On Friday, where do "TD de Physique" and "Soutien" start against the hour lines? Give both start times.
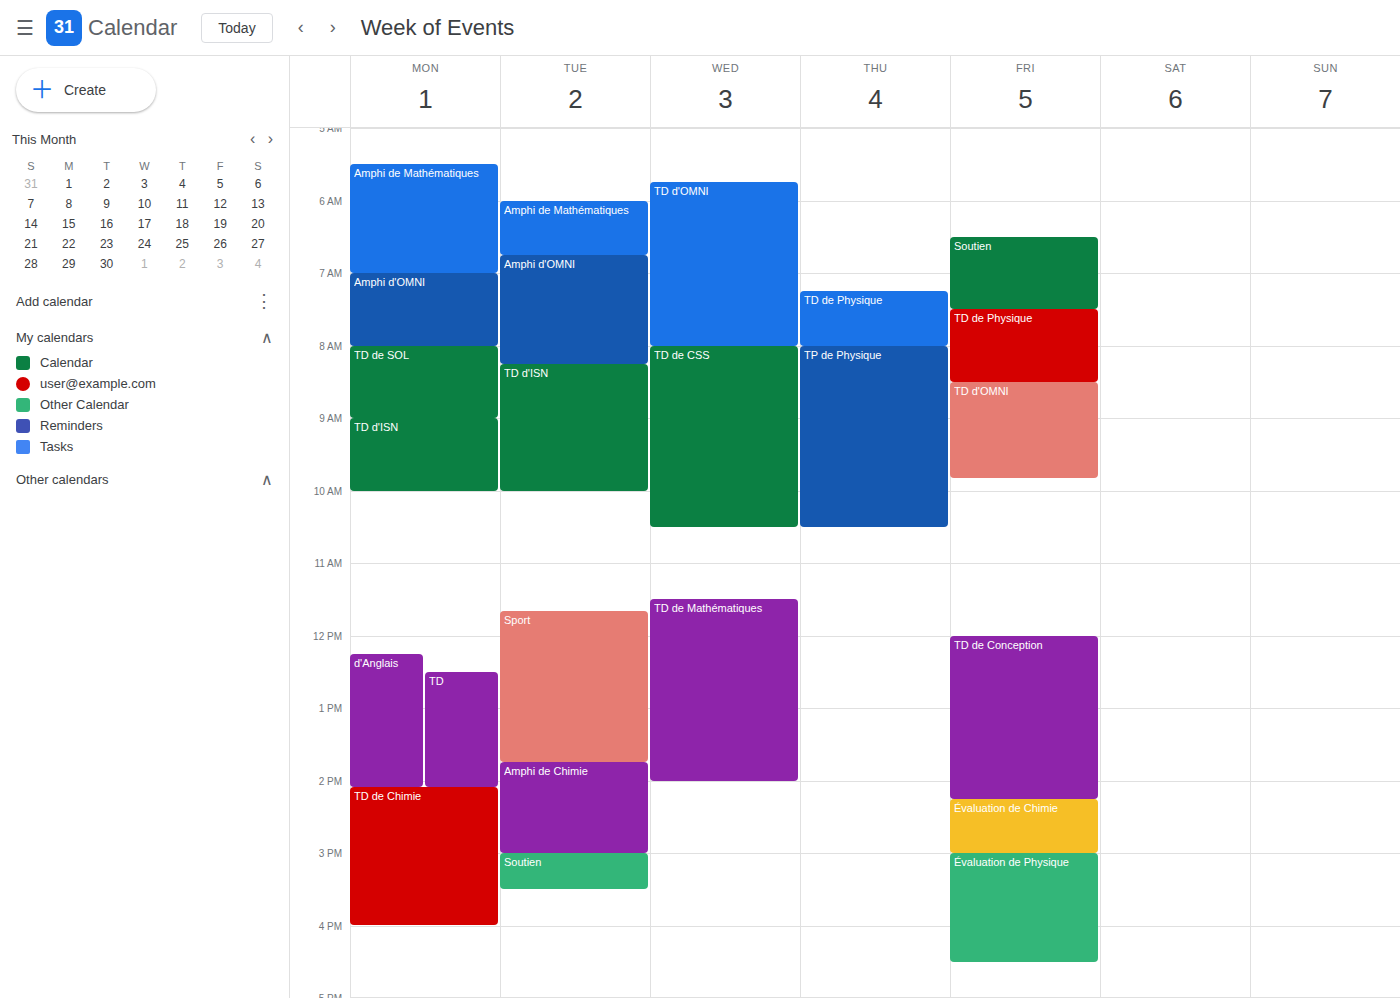
"TD de Physique": 7:30 AM, halfway between the 7 AM and 8 AM lines. "Soutien": 6:30 AM, halfway between the 6 AM and 7 AM lines.